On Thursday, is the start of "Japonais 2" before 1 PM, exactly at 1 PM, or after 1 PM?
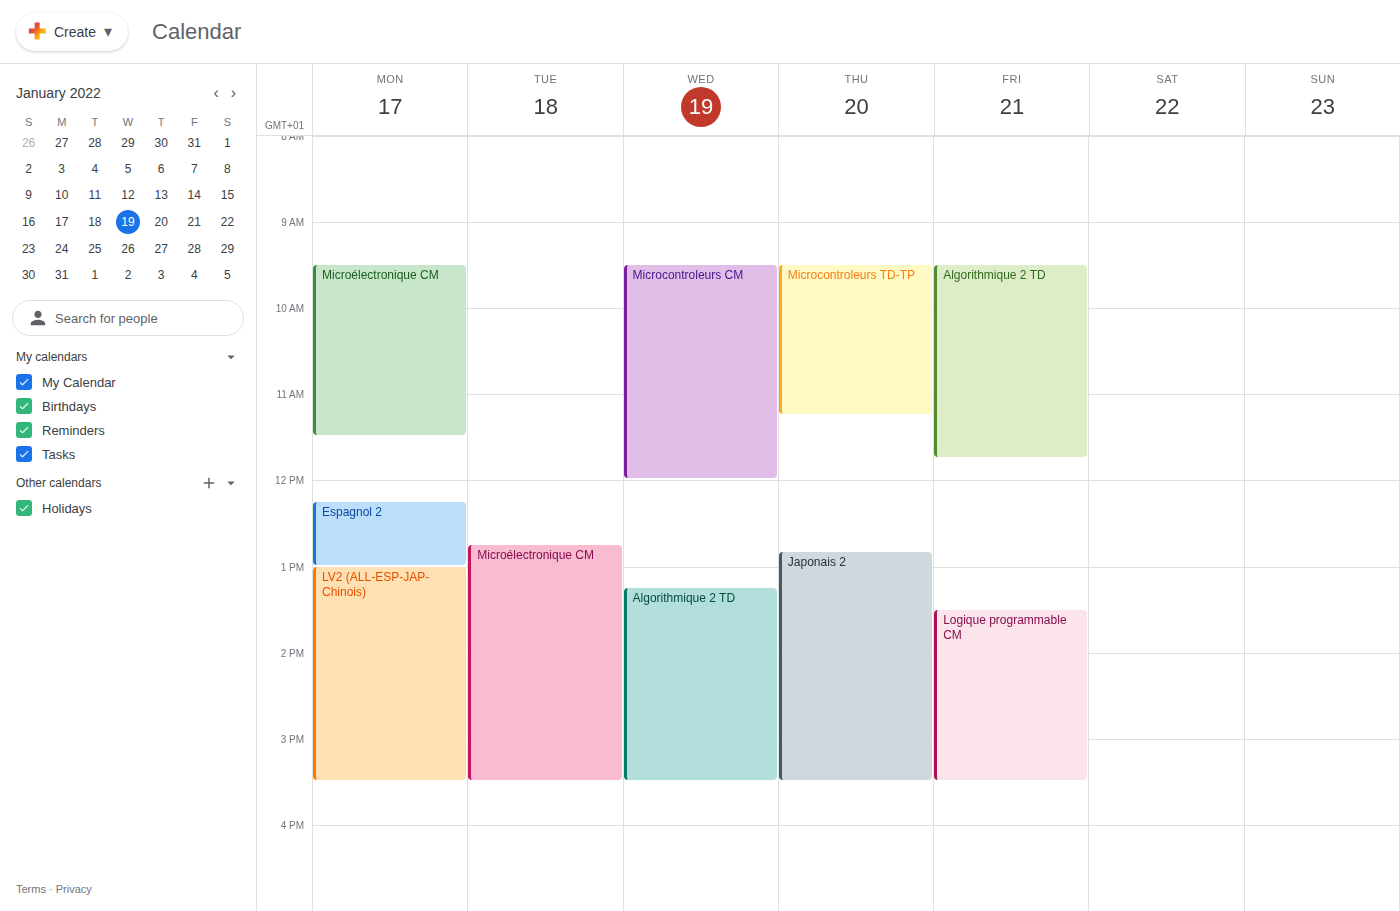
12:50 PM -- before 1 PM, 10 minutes above the 1 PM line.